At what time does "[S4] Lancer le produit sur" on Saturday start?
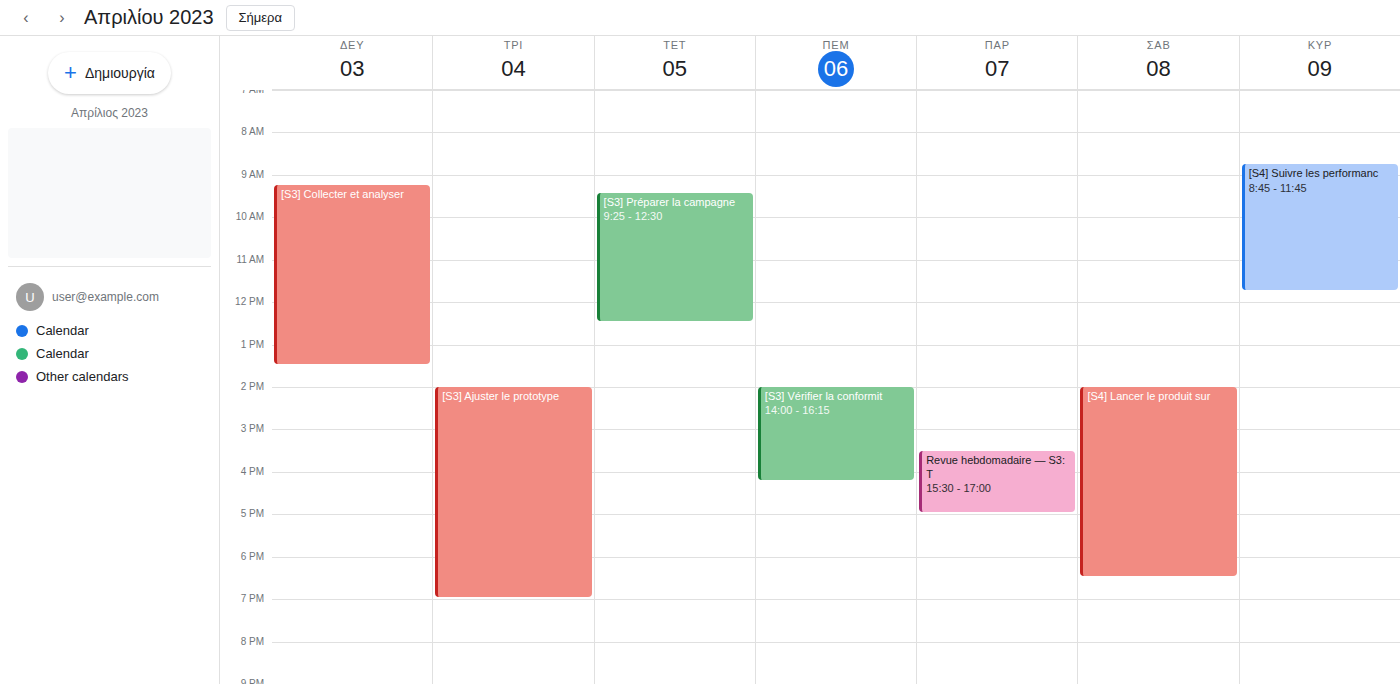
2:00 PM